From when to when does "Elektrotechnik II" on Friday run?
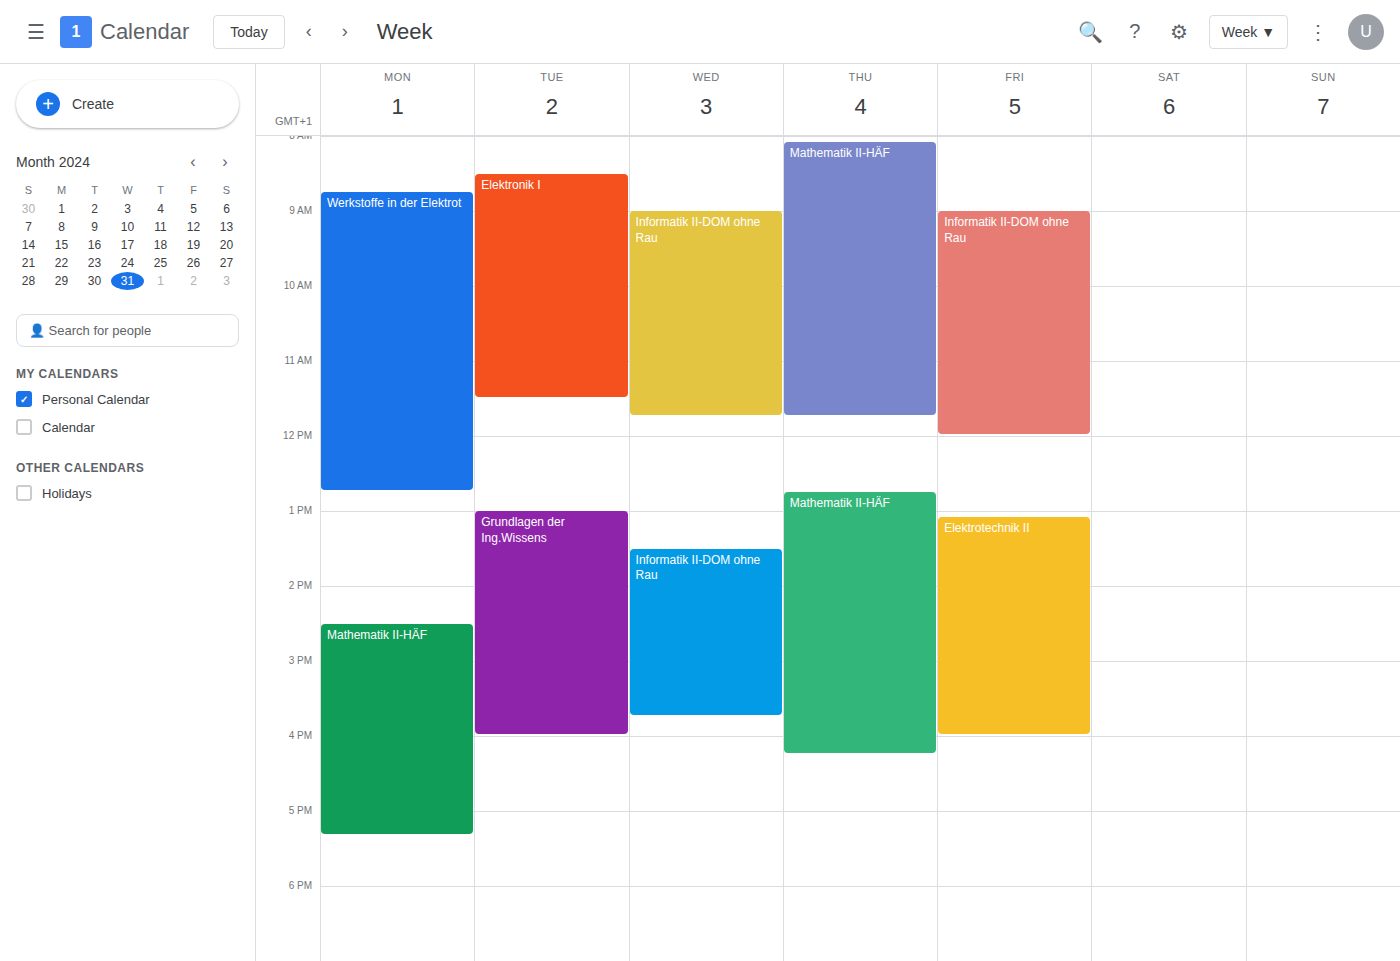
1:05 PM to 4:00 PM